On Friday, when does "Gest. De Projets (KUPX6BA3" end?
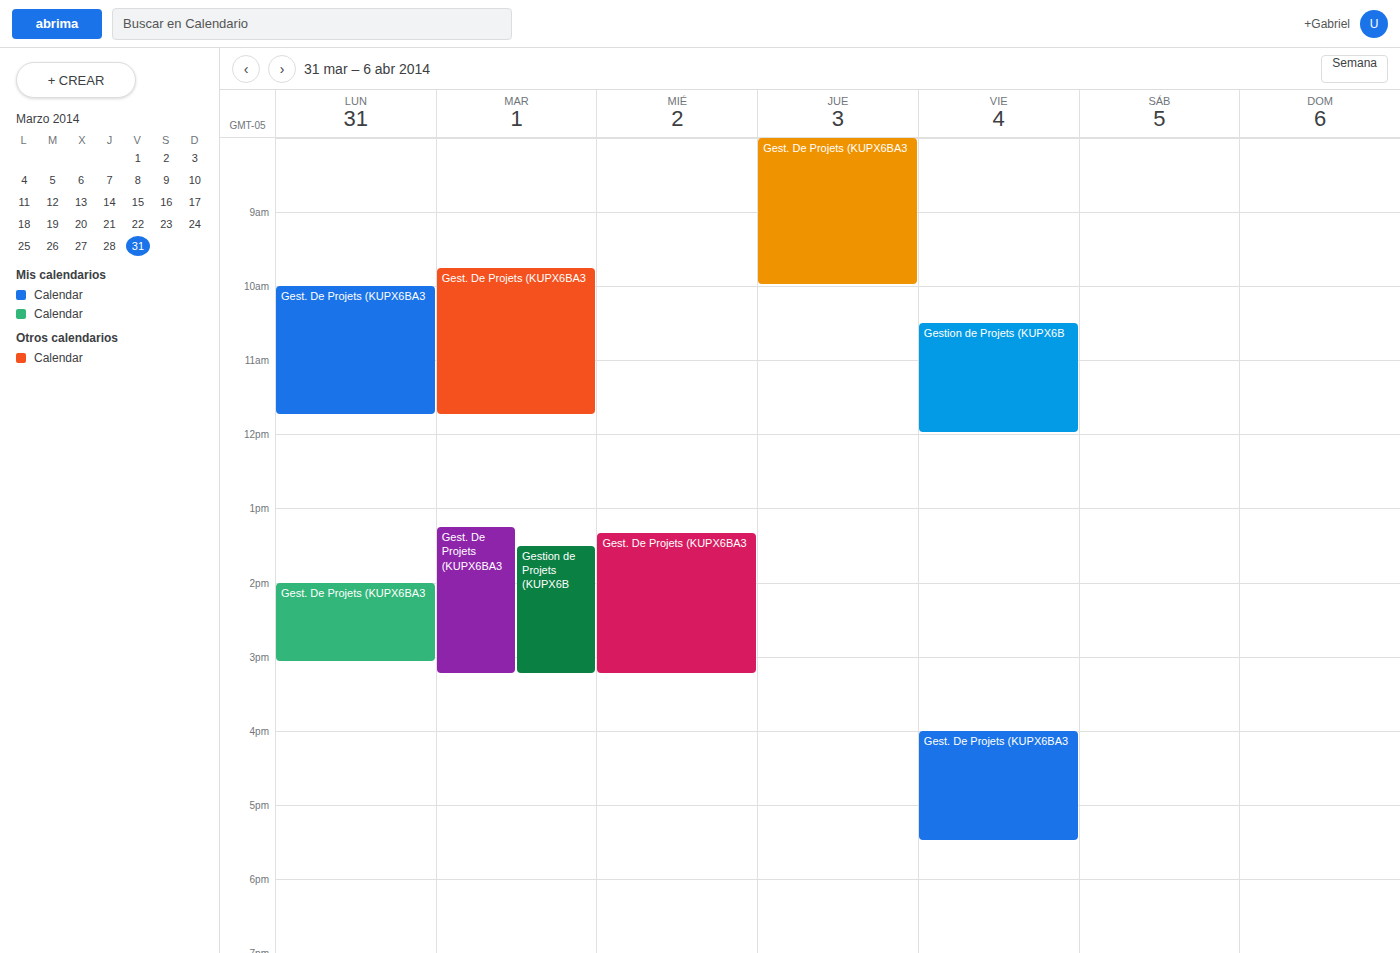
5:30 PM